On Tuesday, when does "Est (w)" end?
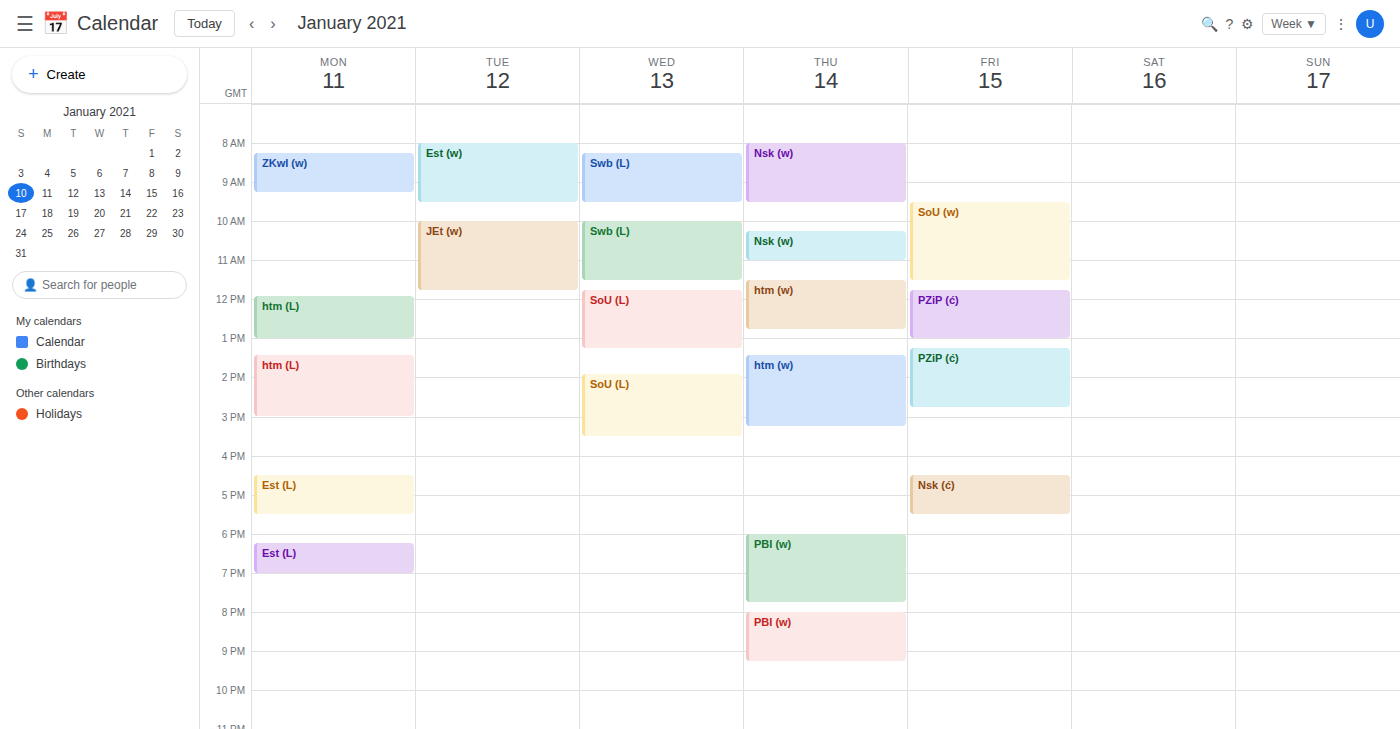
09:30